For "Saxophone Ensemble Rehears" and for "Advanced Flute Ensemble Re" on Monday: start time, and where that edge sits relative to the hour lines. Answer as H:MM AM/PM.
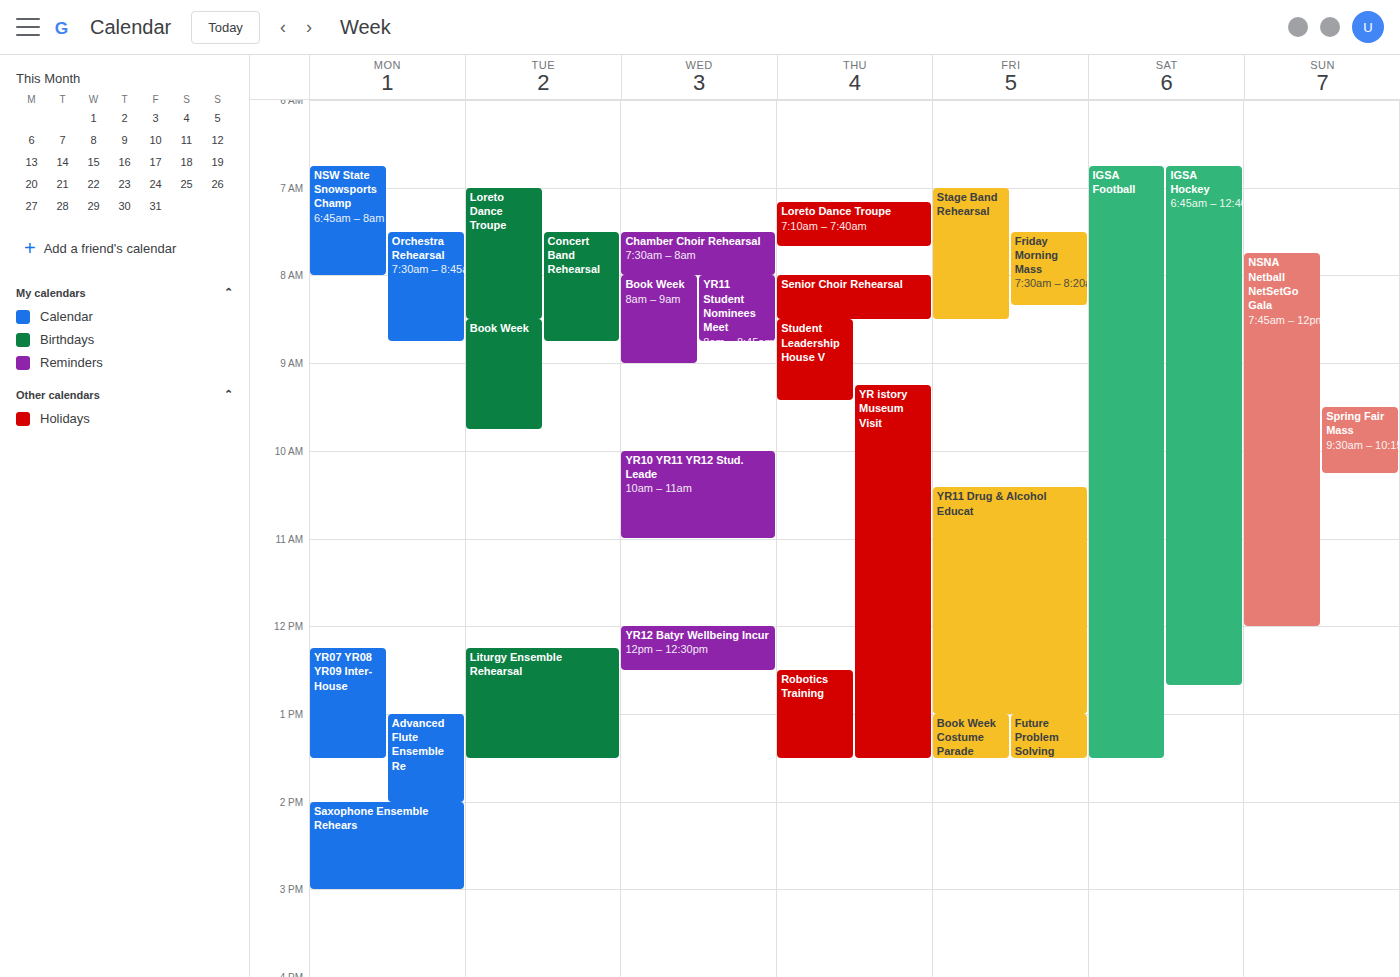
"Saxophone Ensemble Rehears": 2:00 PM, exactly on the 2 PM line. "Advanced Flute Ensemble Re": 1:00 PM, exactly on the 1 PM line.